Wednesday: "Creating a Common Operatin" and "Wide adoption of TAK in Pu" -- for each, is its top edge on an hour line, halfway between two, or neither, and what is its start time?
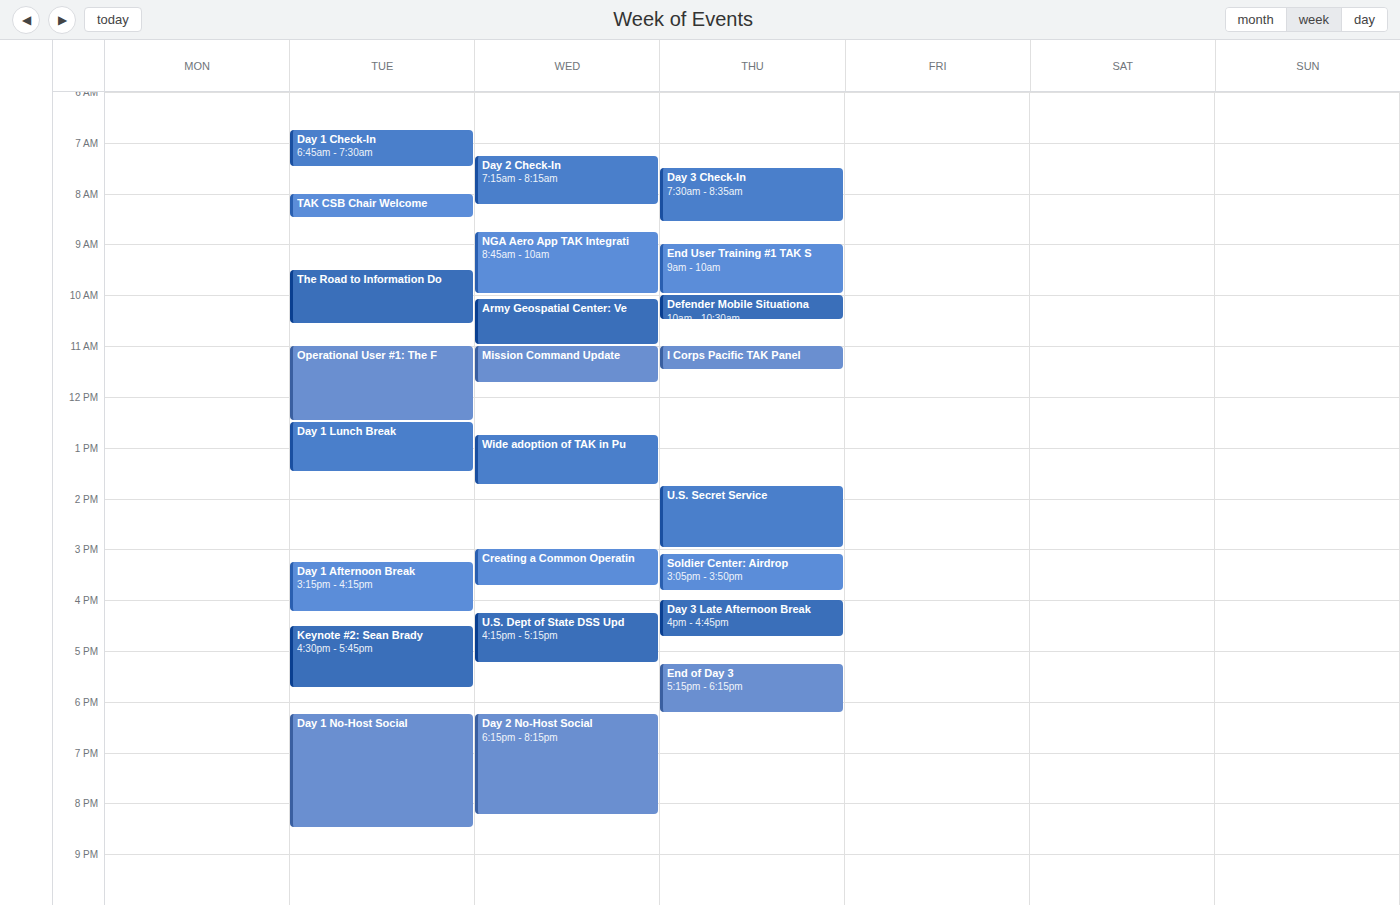
"Creating a Common Operatin": 3:00 PM, exactly on the 3 PM line. "Wide adoption of TAK in Pu": 12:45 PM, neither: three quarters of the way from the 12 PM line to the 1 PM line.